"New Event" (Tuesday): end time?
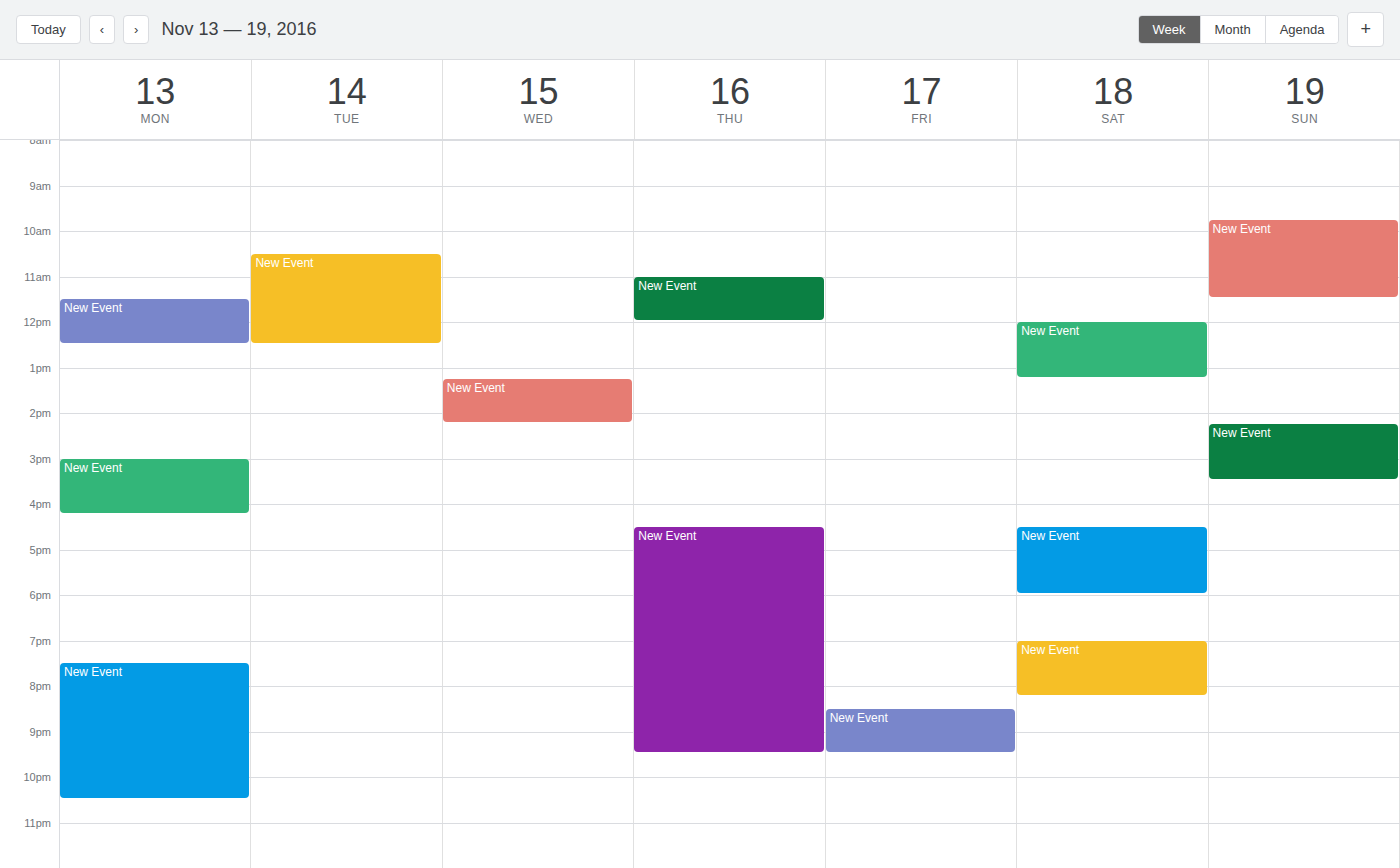
12:30 PM